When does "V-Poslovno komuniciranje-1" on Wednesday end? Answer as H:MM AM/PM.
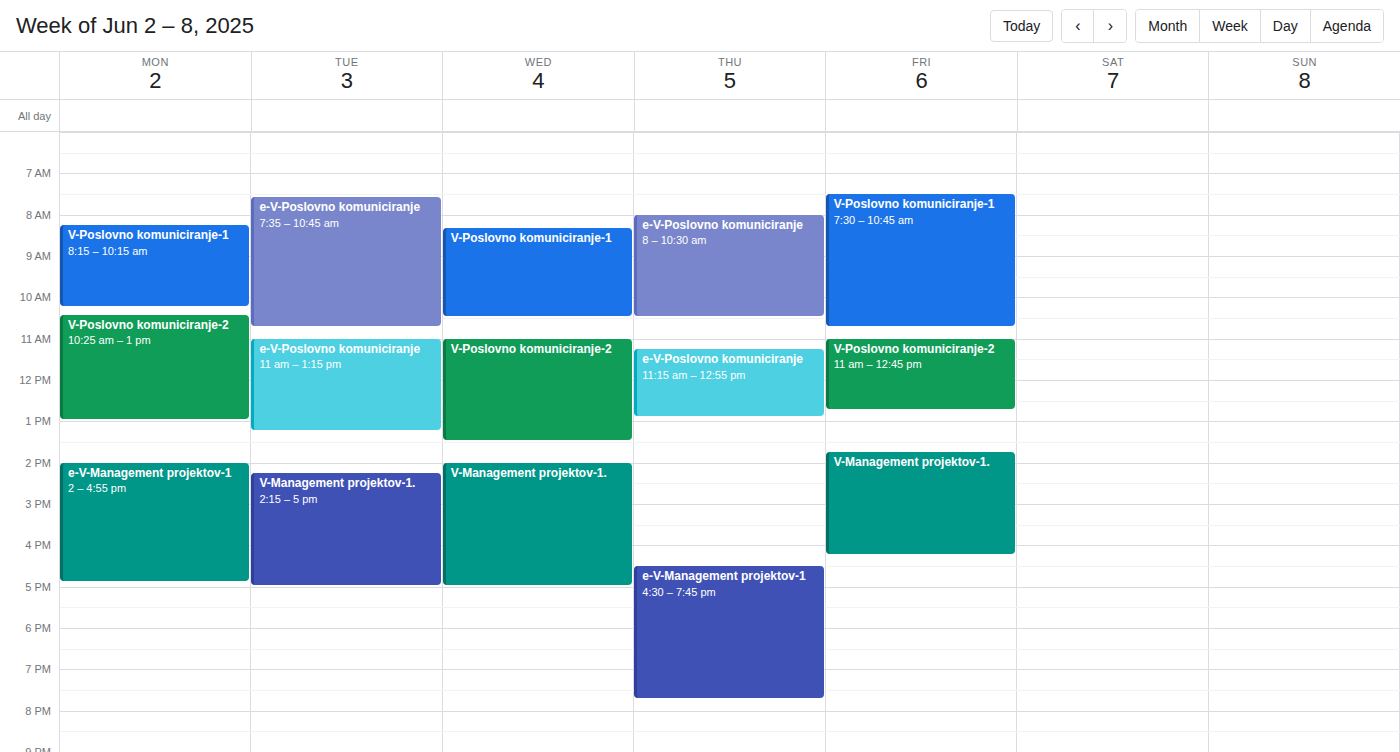
10:30 AM